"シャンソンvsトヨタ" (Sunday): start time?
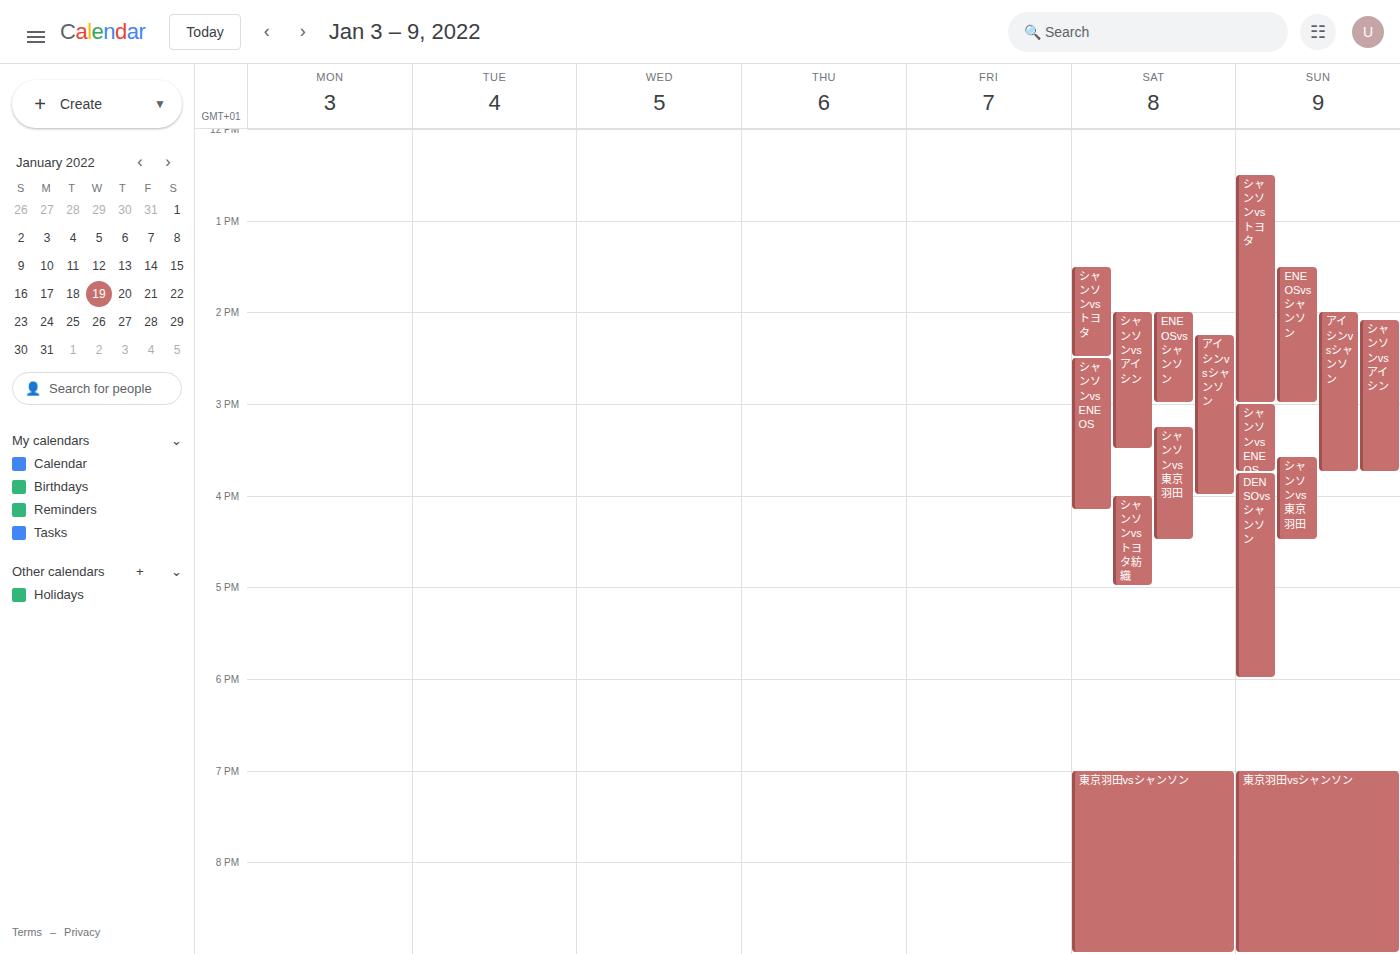
12:30 PM